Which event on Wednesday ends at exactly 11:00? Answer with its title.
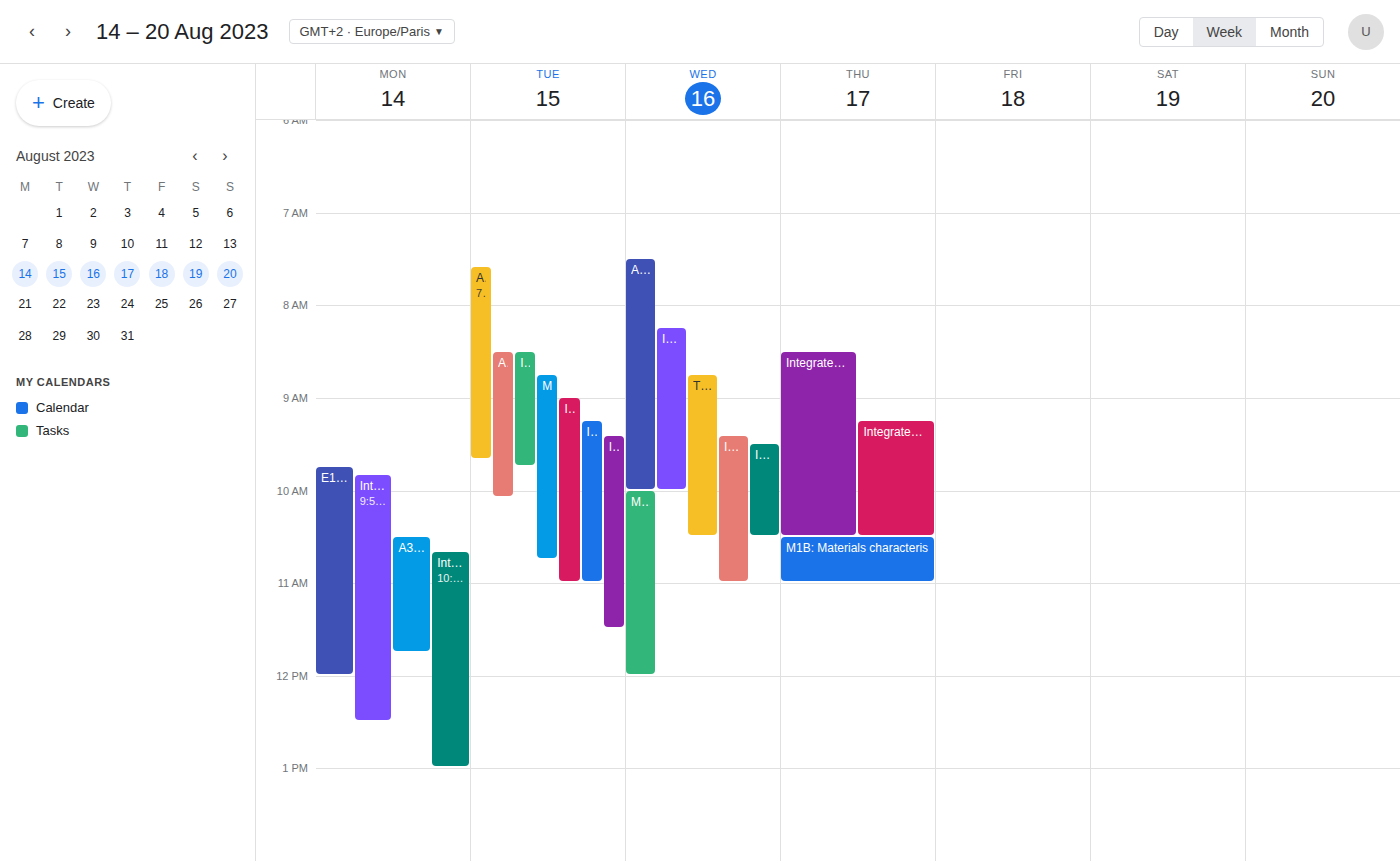
"Integrated CW - Presentati"